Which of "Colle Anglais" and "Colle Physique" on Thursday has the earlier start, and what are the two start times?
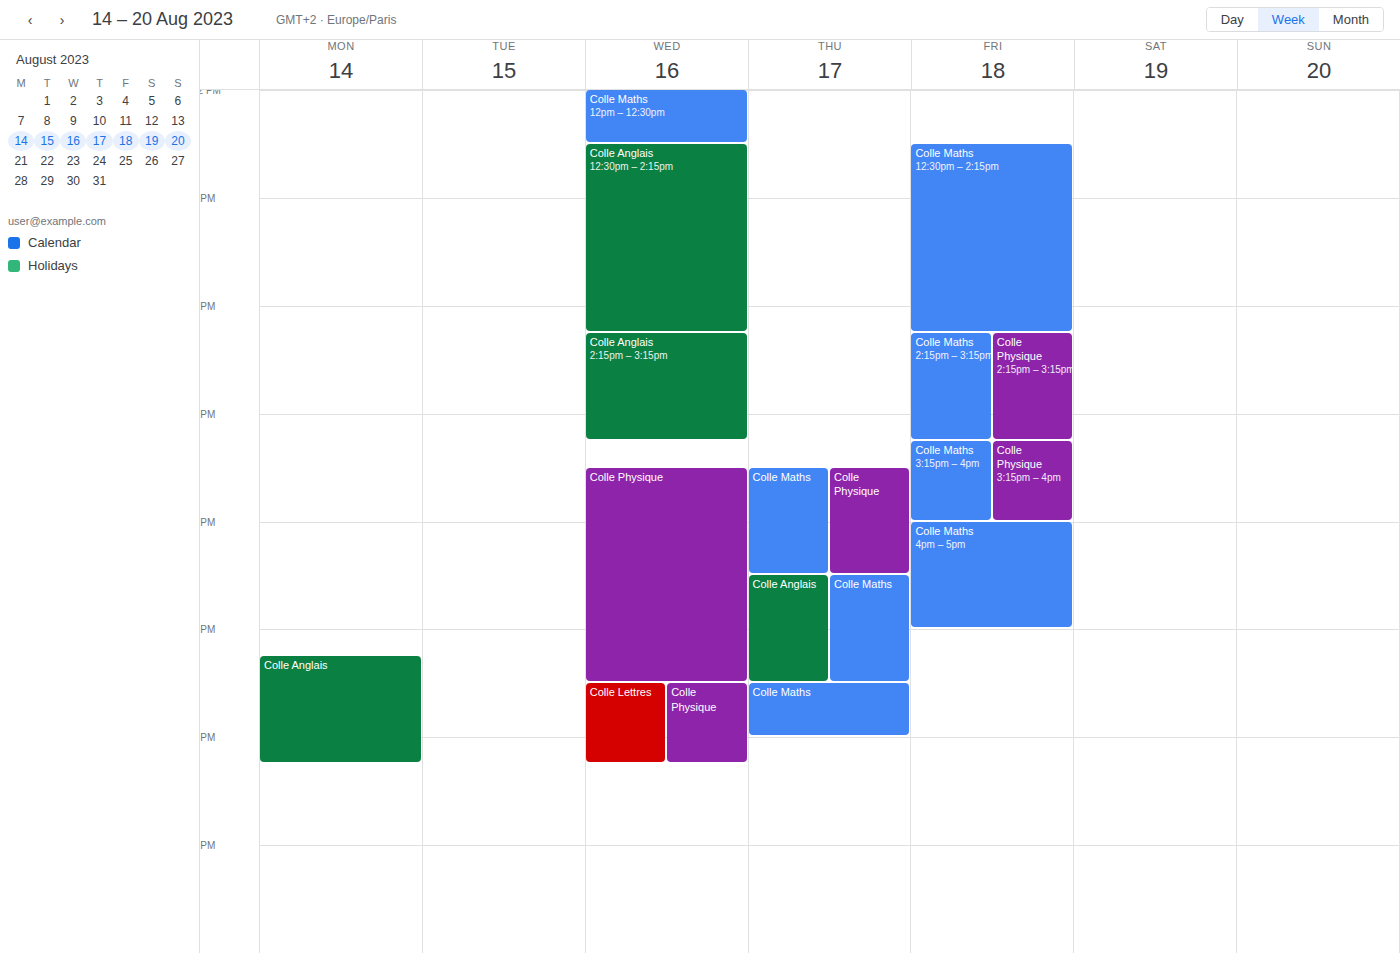
"Colle Physique" 3:30 PM; "Colle Anglais" 4:30 PM.